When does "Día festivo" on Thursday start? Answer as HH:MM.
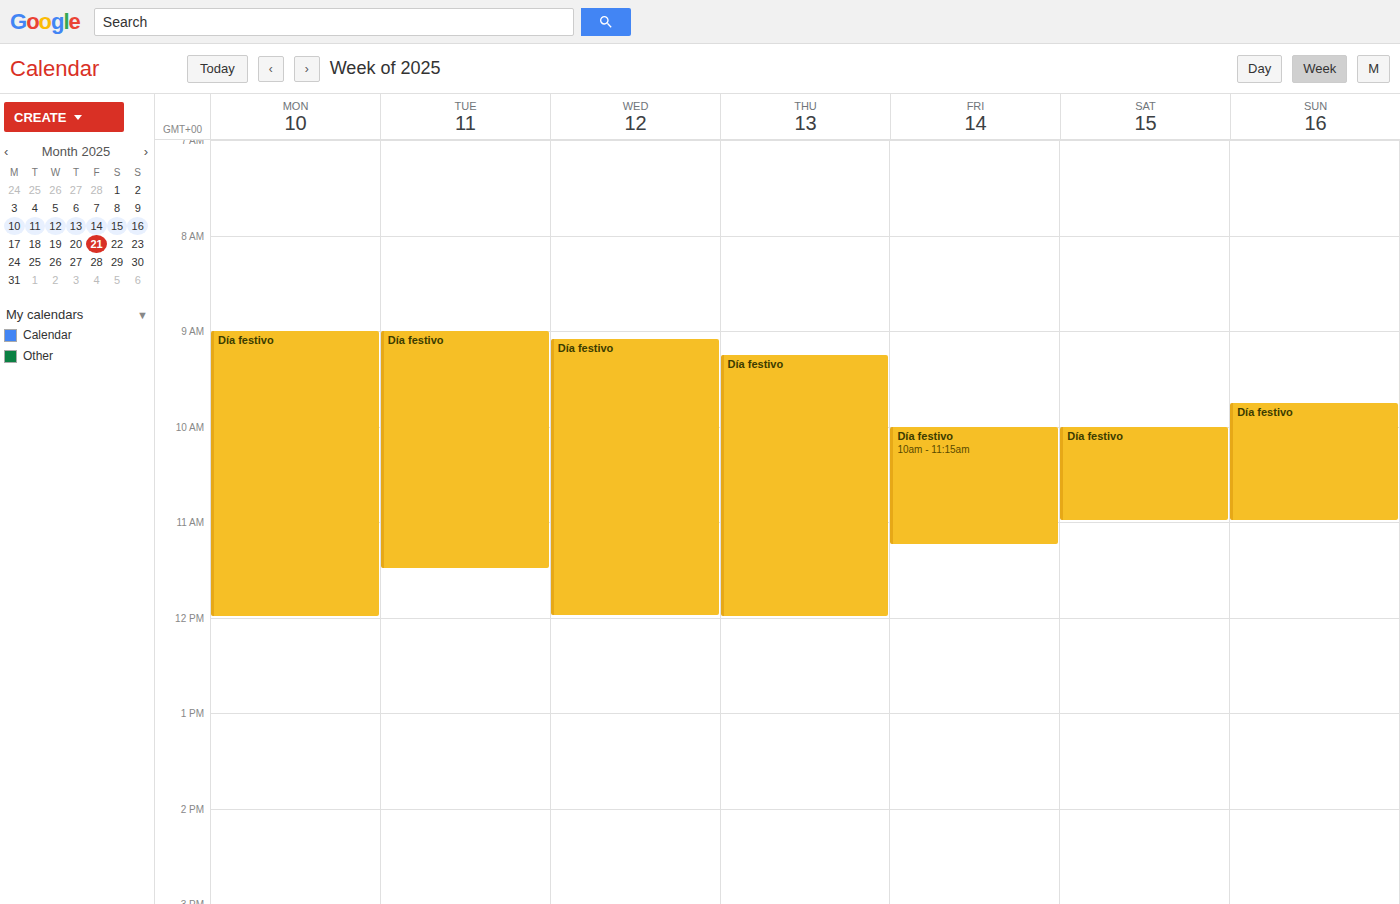
09:15